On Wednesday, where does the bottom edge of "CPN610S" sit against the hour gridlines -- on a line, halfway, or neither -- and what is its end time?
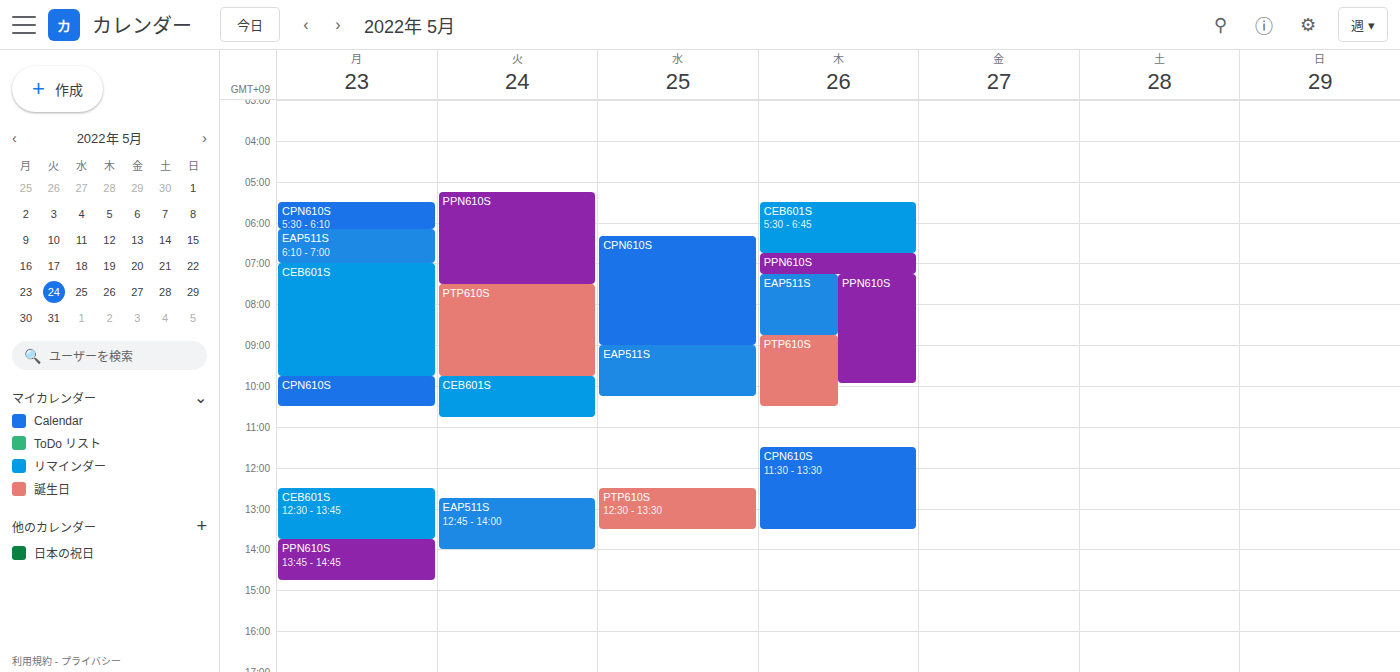
09:00 -- exactly on the 09:00 line.